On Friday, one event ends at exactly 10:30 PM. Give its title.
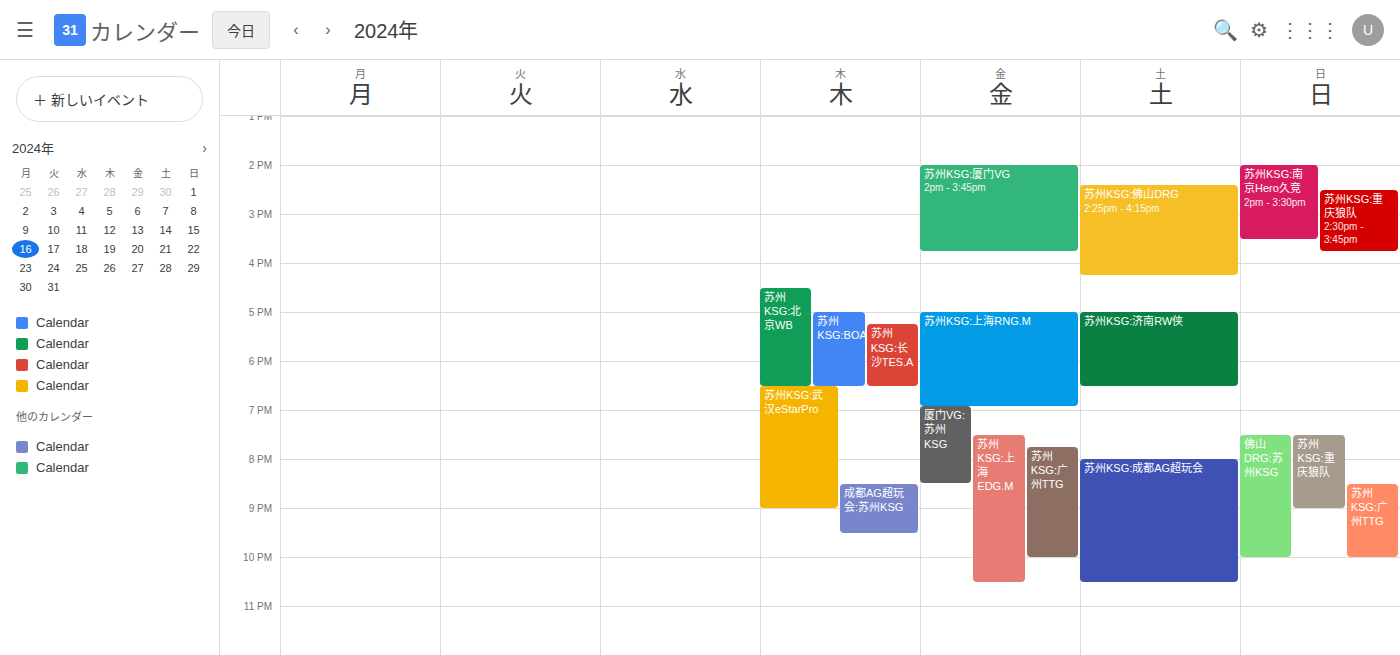
"苏州KSG:上海EDG.M"